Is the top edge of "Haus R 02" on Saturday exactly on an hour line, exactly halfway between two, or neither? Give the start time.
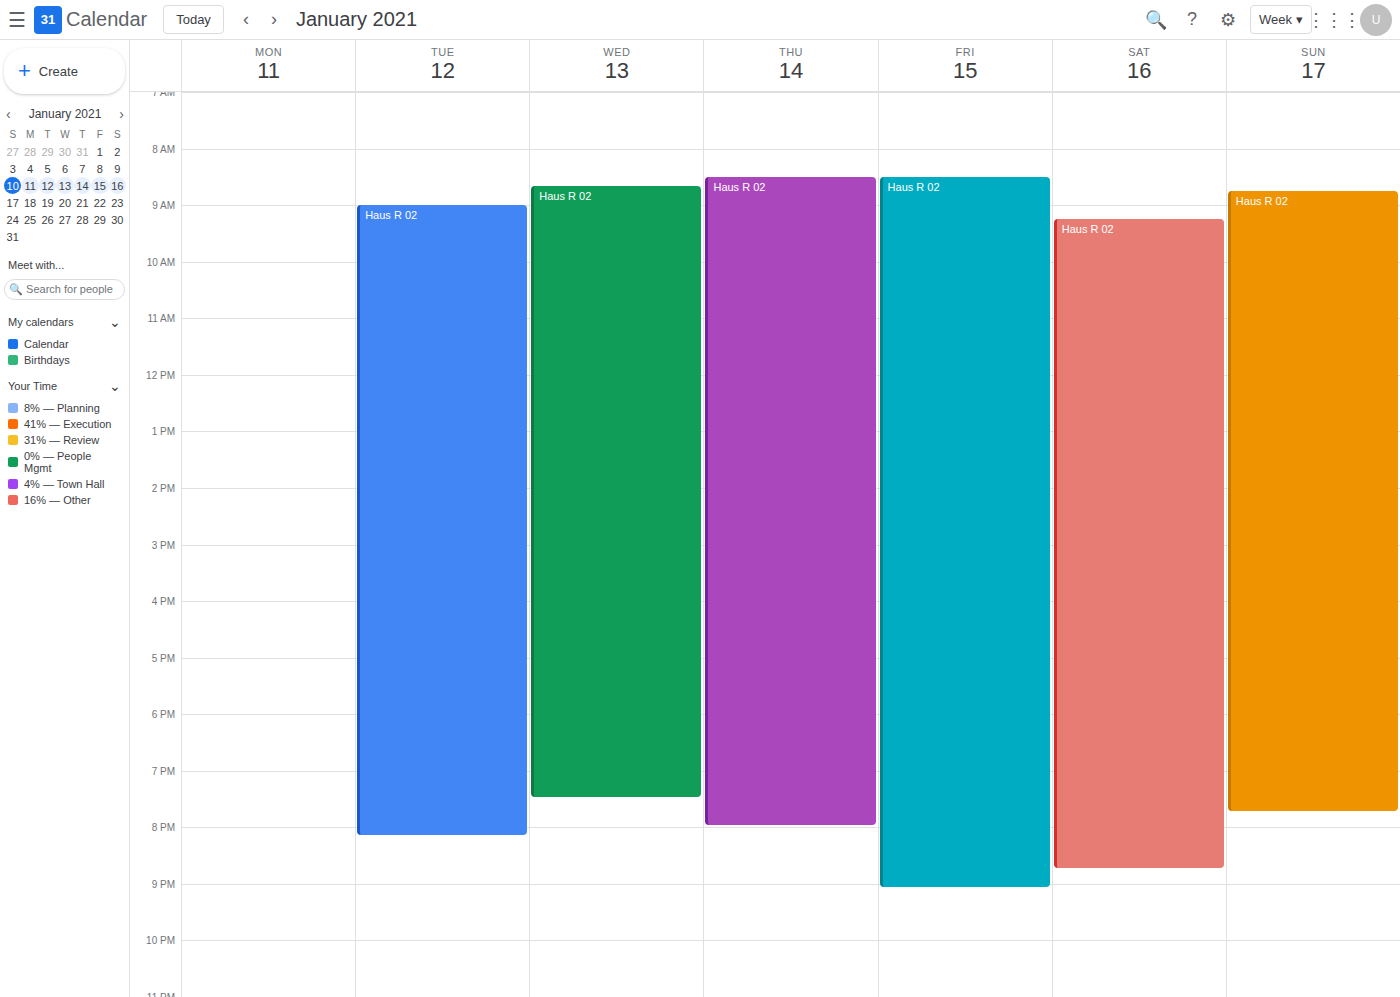
9:15 AM -- neither: a quarter of the way from the 9 AM line to the 10 AM line.